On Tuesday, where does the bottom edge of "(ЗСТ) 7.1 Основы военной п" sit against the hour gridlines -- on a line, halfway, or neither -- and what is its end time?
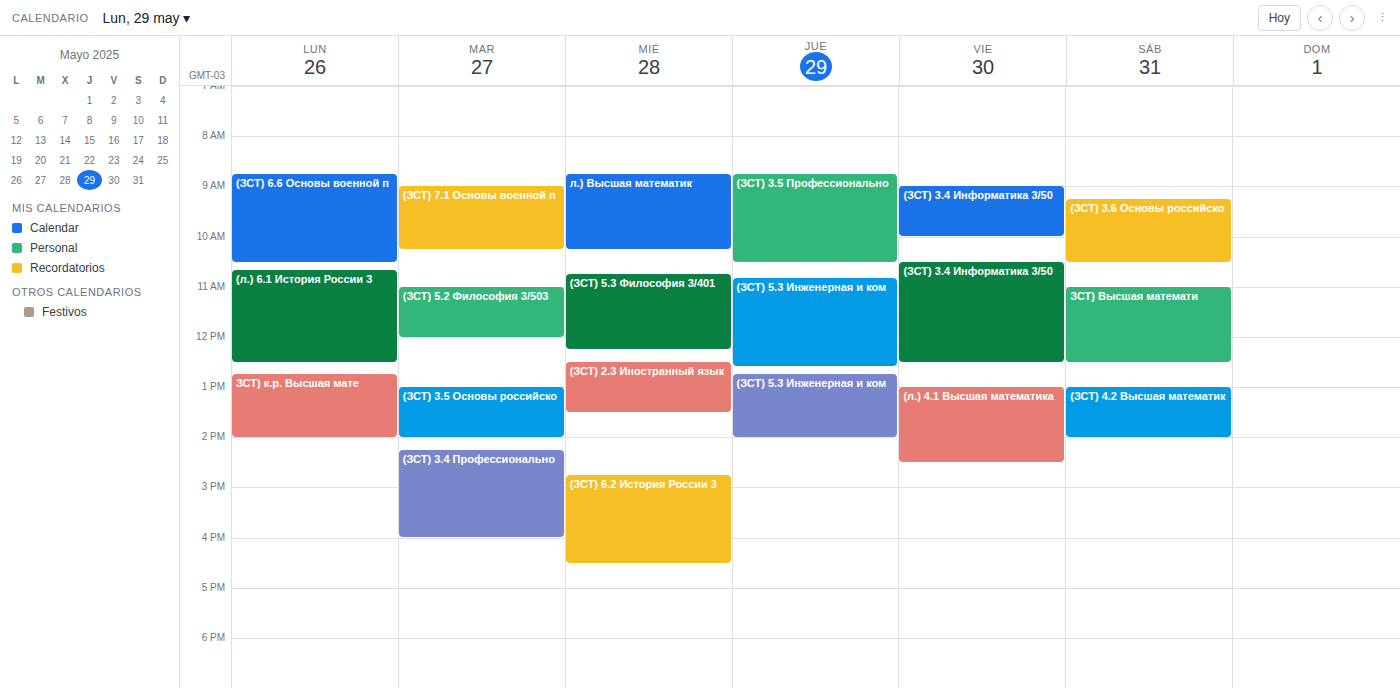
10:15 AM -- neither: a quarter of the way from the 10 AM line to the 11 AM line.